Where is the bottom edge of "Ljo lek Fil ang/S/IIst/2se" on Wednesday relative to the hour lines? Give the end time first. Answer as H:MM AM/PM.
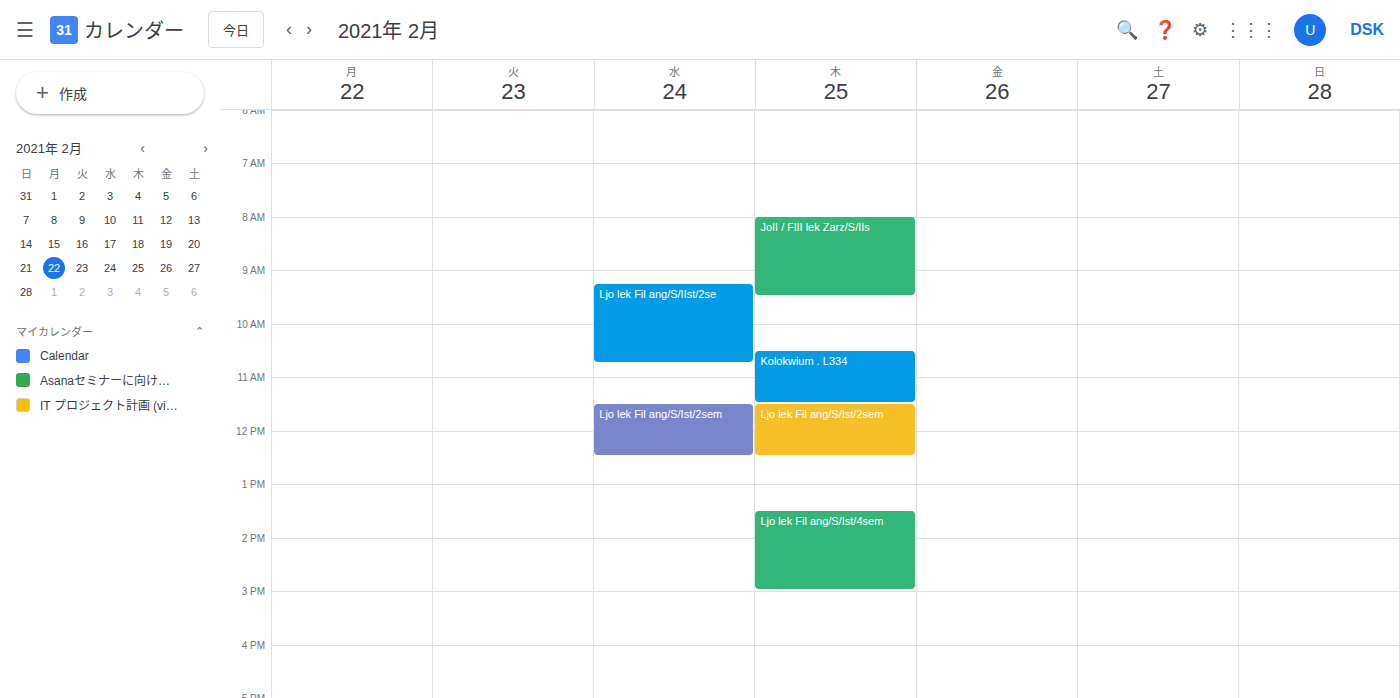
10:45 AM -- neither: three quarters of the way from the 10 AM line to the 11 AM line.